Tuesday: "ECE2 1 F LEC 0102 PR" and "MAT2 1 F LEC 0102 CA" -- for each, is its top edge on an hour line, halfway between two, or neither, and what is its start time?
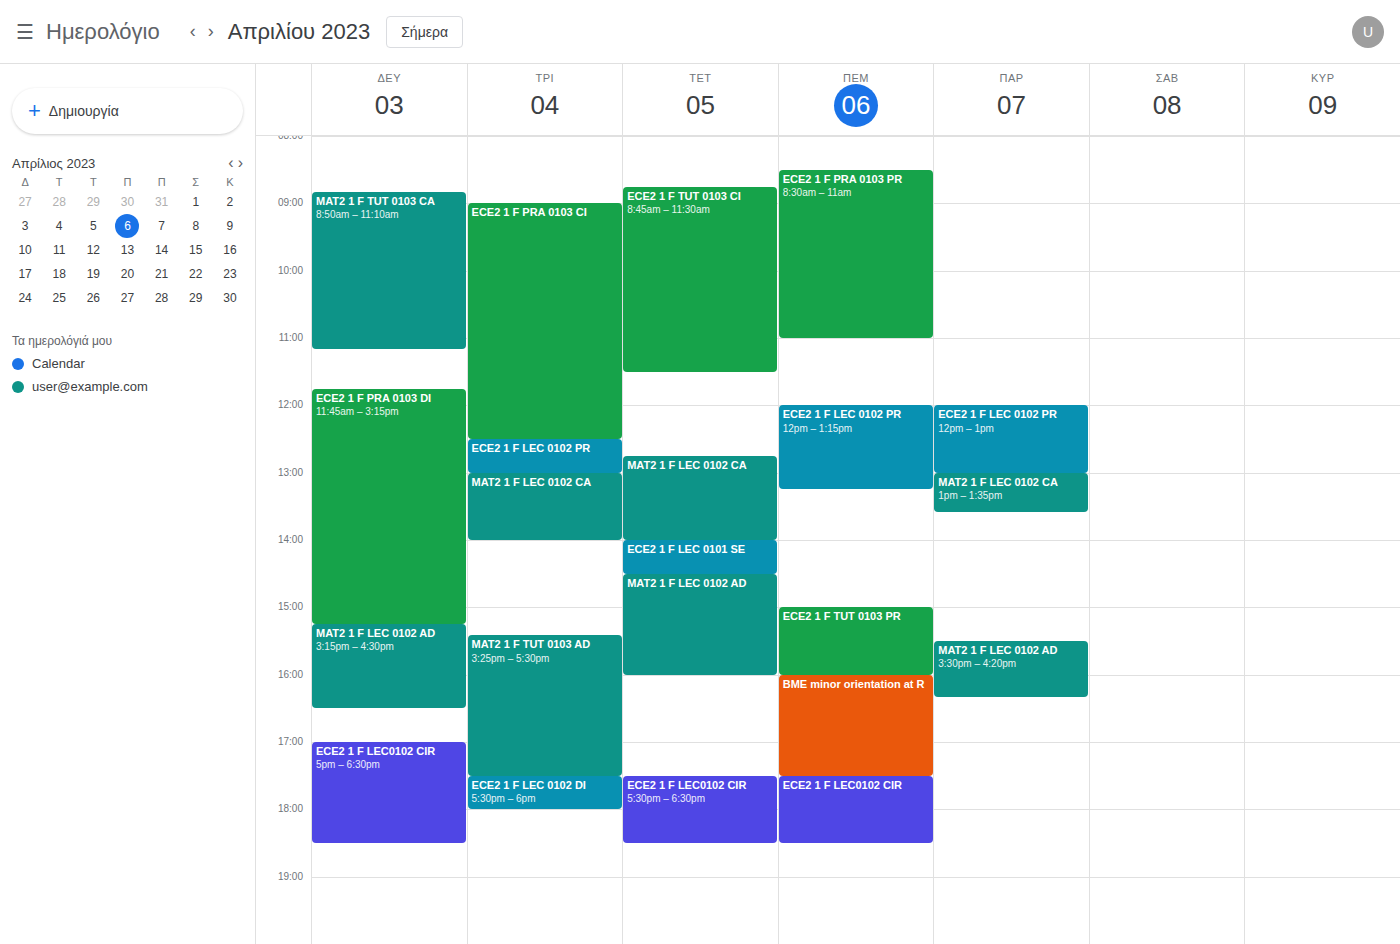
"ECE2 1 F LEC 0102 PR": 12:30 PM, halfway between the 12 PM and 1 PM lines. "MAT2 1 F LEC 0102 CA": 1:00 PM, exactly on the 1 PM line.